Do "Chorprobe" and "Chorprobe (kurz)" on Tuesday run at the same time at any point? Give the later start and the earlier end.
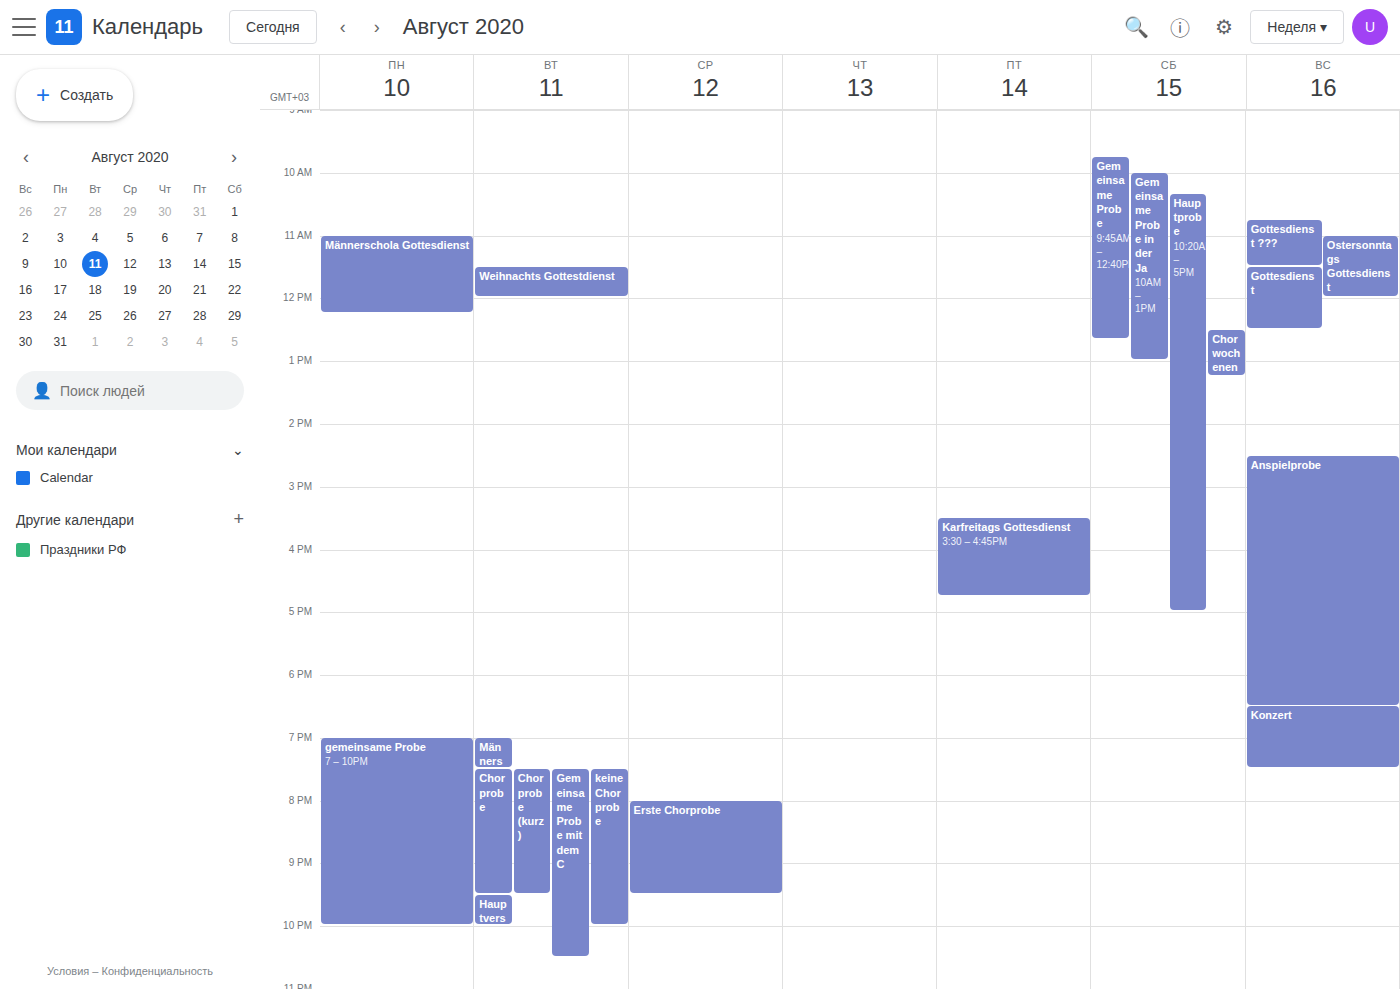
"Chorprobe" runs 7:30 PM to 9:30 PM, inside "Chorprobe (kurz)" -- they overlap.